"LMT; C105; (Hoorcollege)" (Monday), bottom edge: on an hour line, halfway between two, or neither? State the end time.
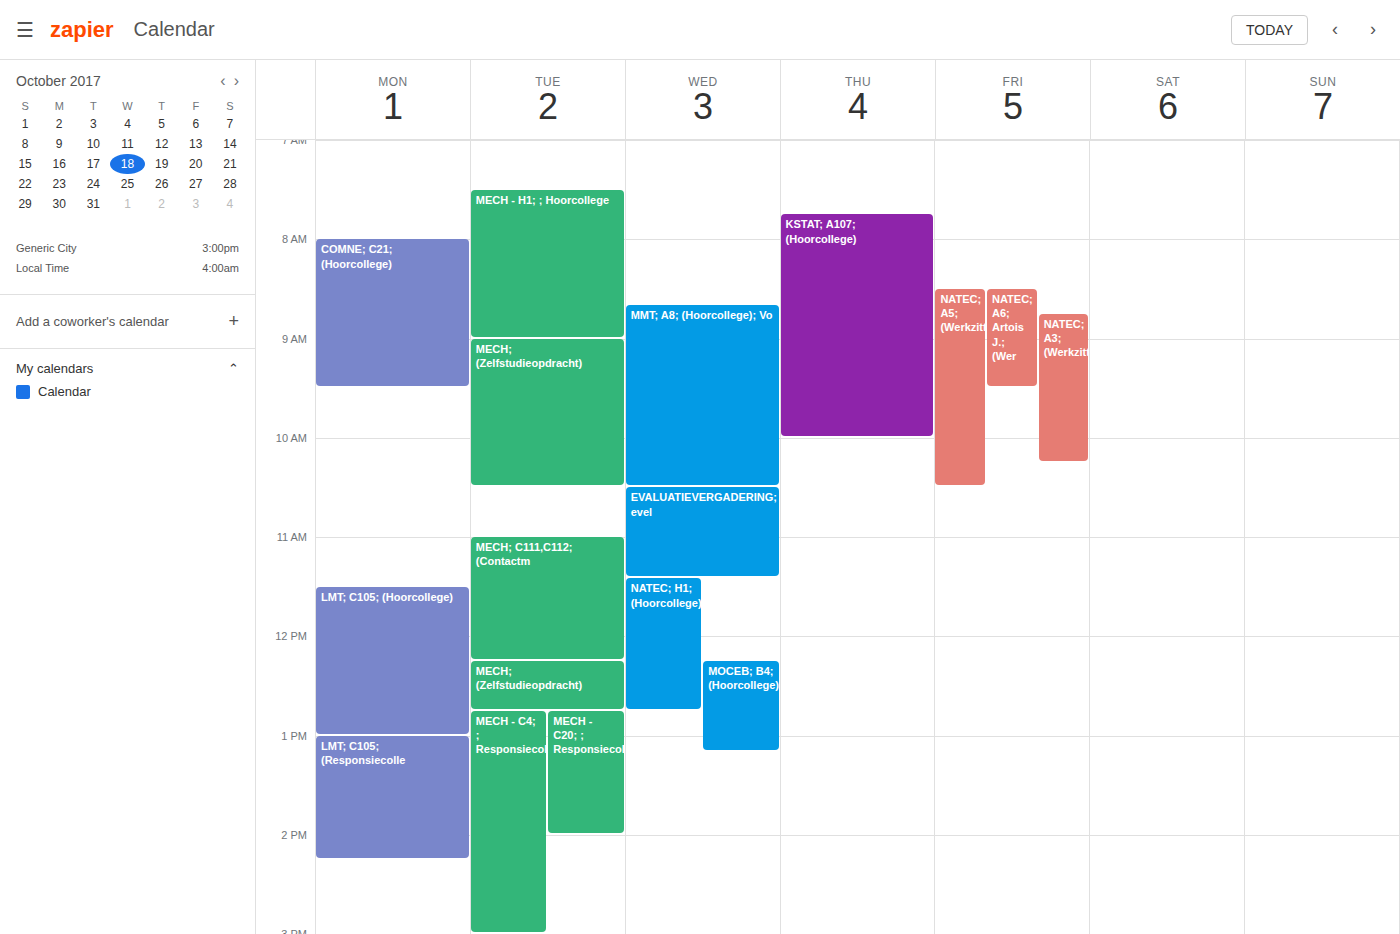
13:00 -- exactly on the 13:00 line.